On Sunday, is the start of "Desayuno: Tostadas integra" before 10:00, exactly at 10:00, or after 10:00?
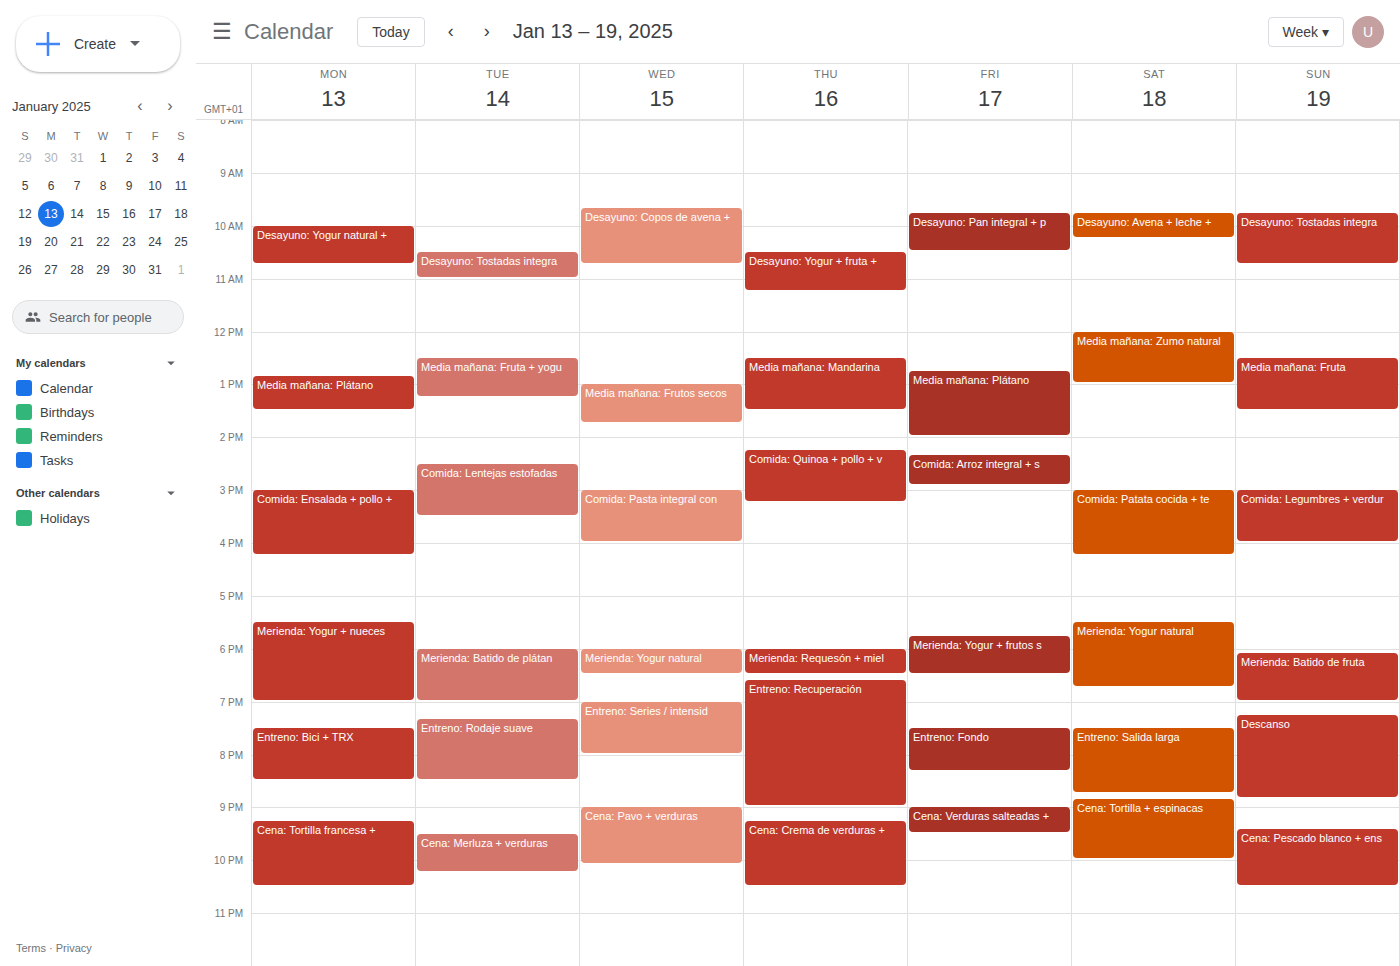
09:45 -- before 10:00, 15 minutes above the 10:00 line.